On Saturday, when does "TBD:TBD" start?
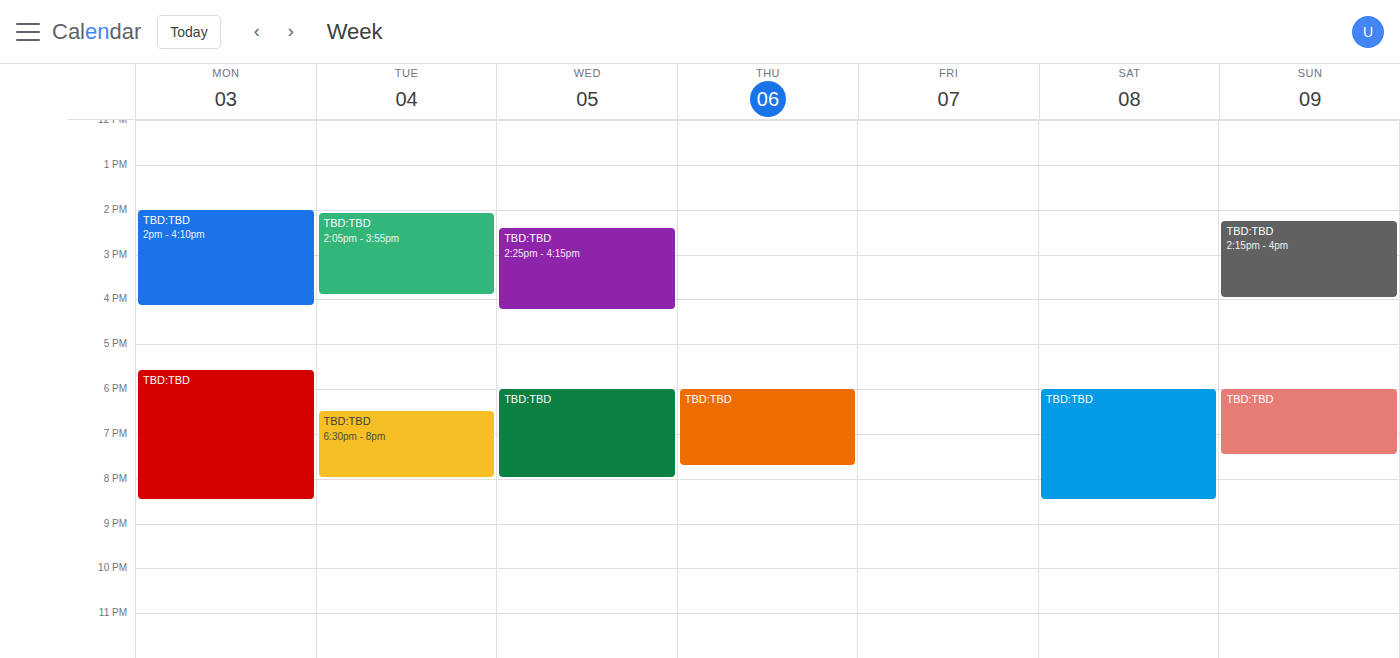
6:00 PM